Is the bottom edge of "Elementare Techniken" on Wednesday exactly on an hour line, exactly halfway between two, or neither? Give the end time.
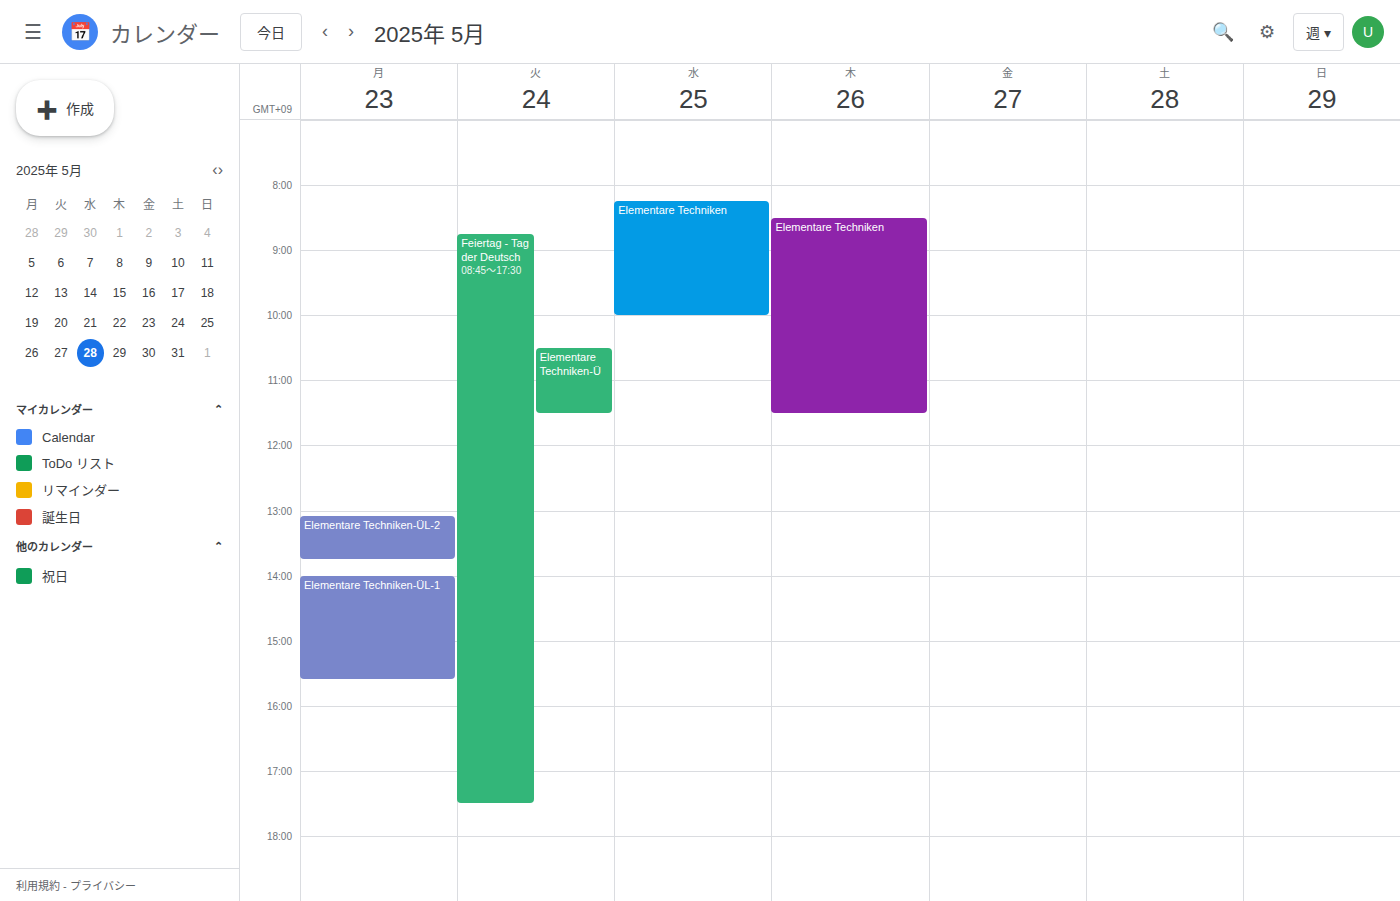
10:00 AM -- exactly on the 10 AM line.